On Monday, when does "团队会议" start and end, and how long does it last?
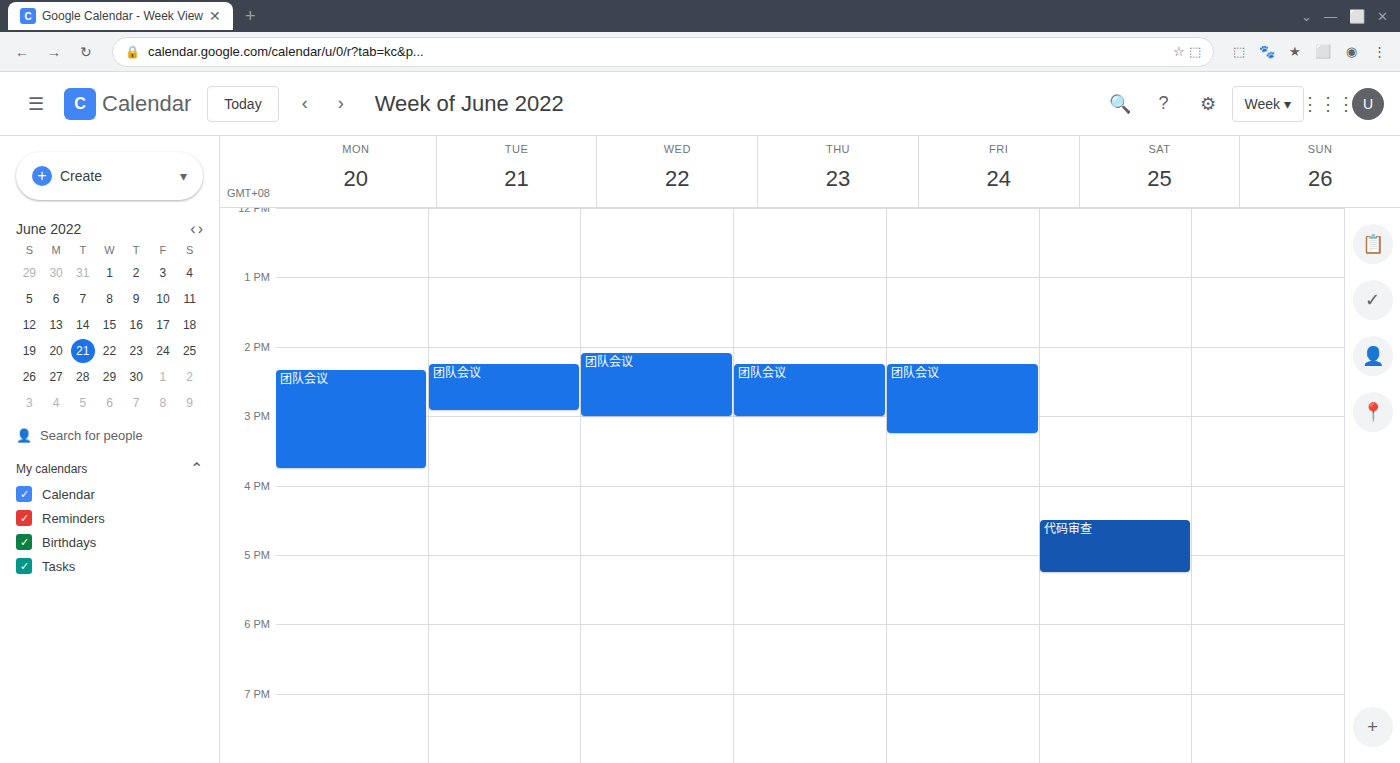
14:20 to 15:45, 1 hour 25 minutes